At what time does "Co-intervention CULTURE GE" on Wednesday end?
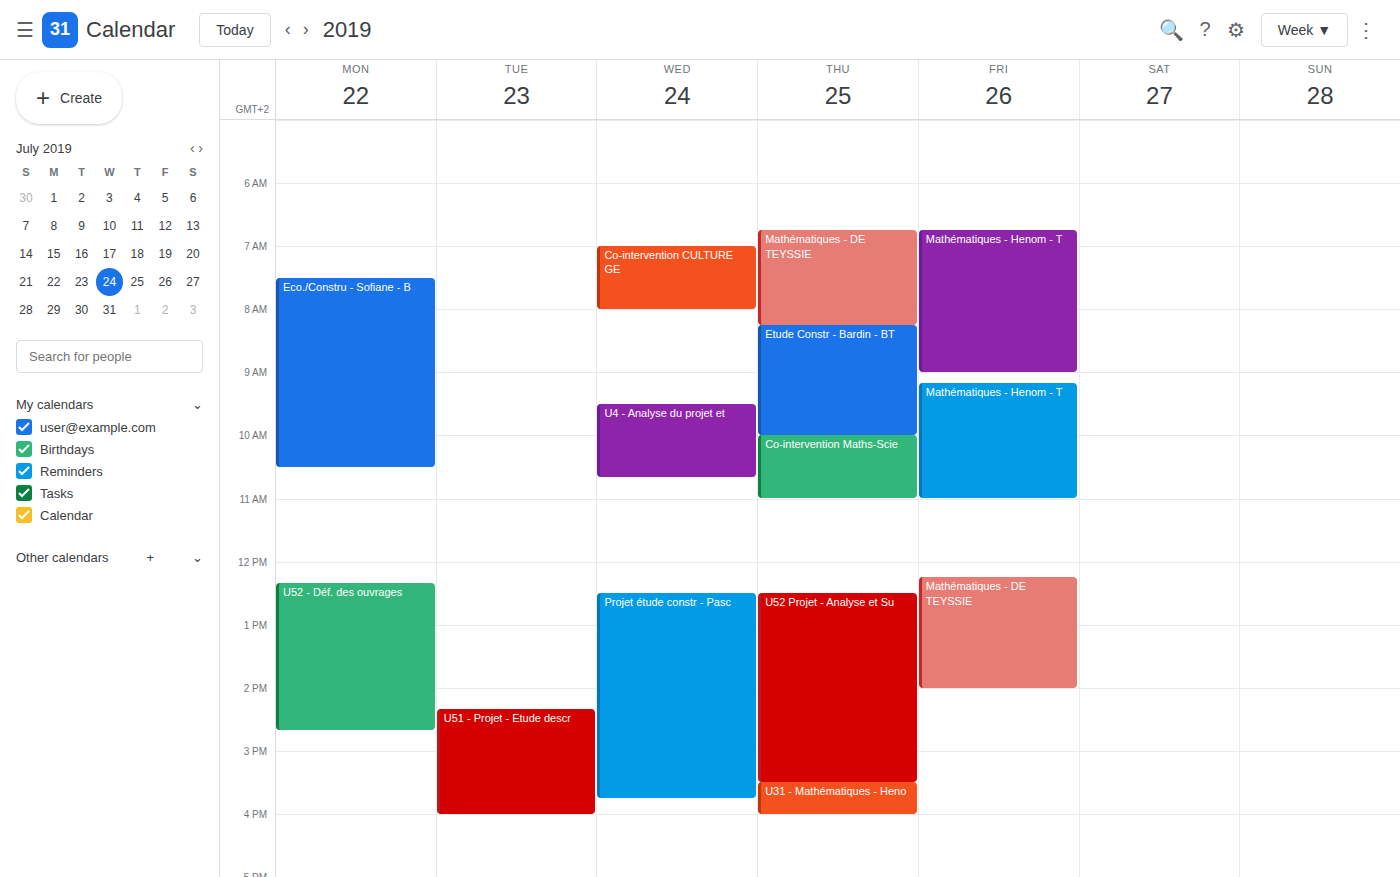
8:00 AM